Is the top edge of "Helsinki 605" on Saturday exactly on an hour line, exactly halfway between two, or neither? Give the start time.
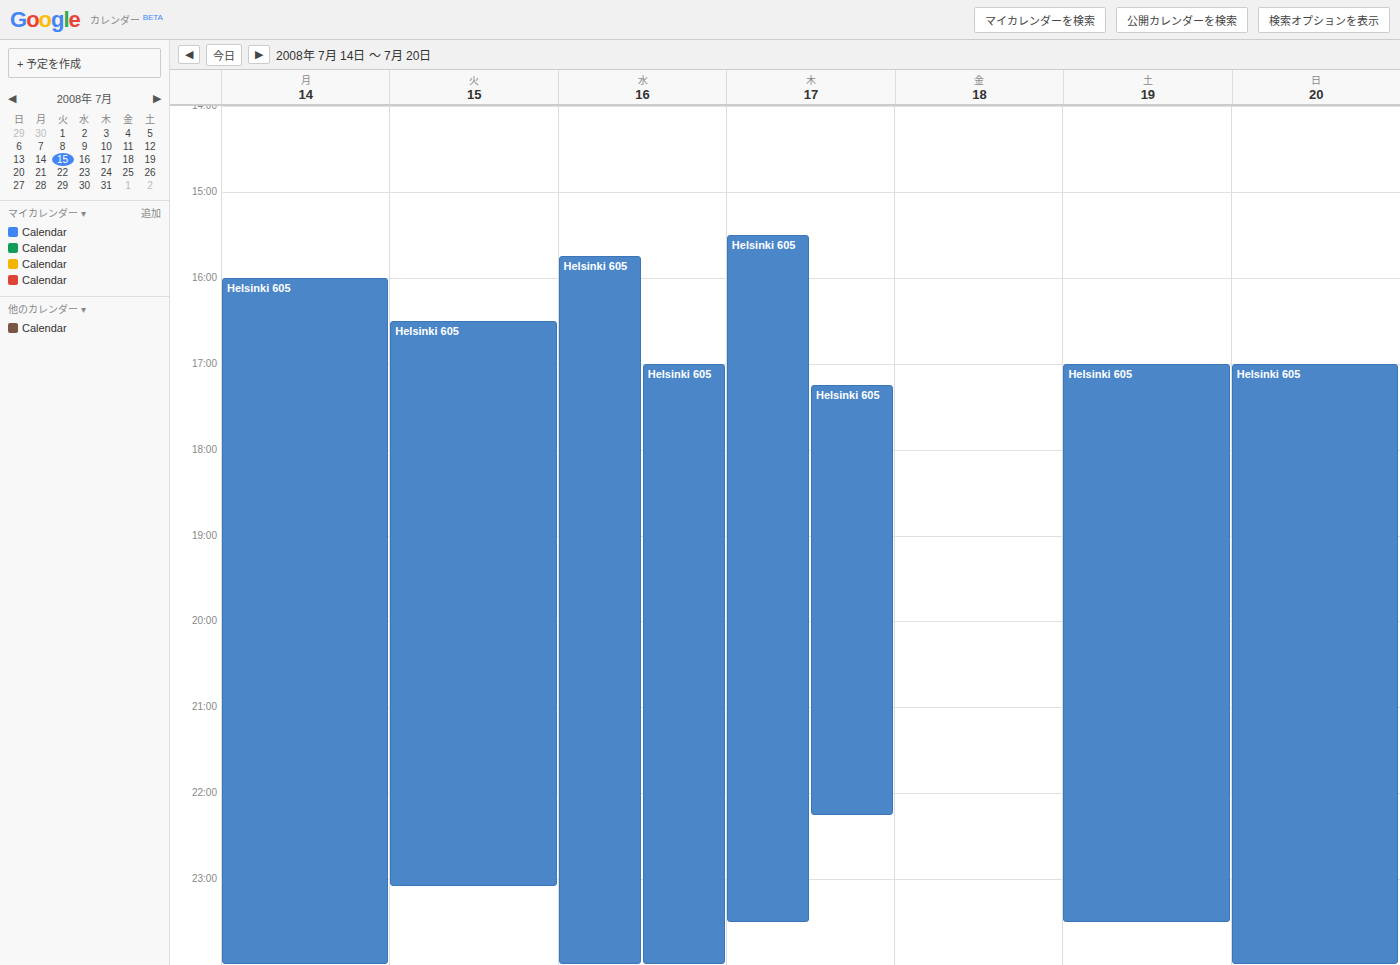
5:00 PM -- exactly on the 5 PM line.